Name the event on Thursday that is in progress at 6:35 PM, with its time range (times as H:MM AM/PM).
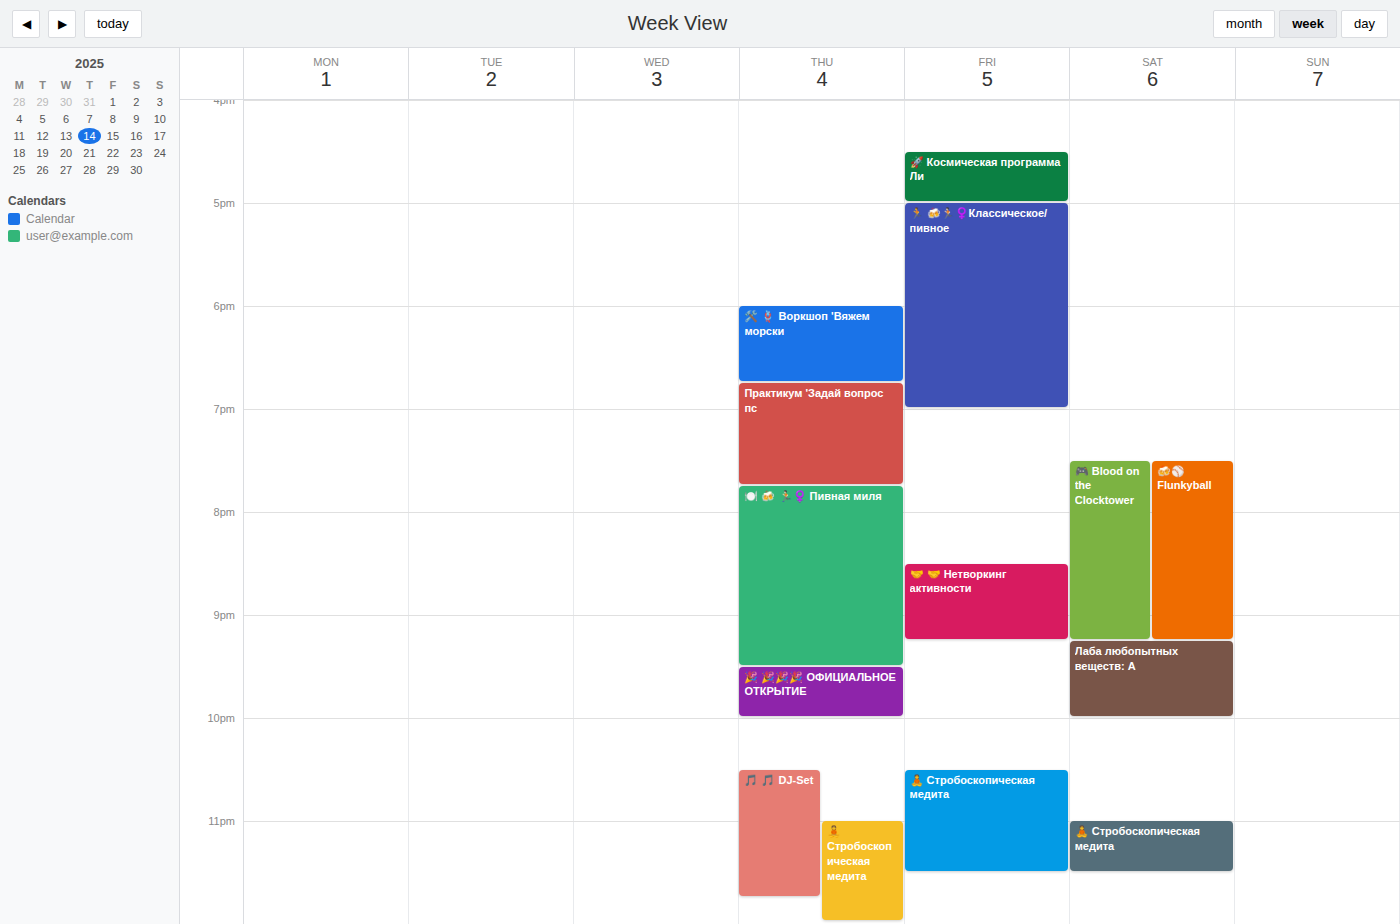
"🛠️ 🪢 Воркшоп 'Вяжем морски", 6:00 PM to 6:45 PM